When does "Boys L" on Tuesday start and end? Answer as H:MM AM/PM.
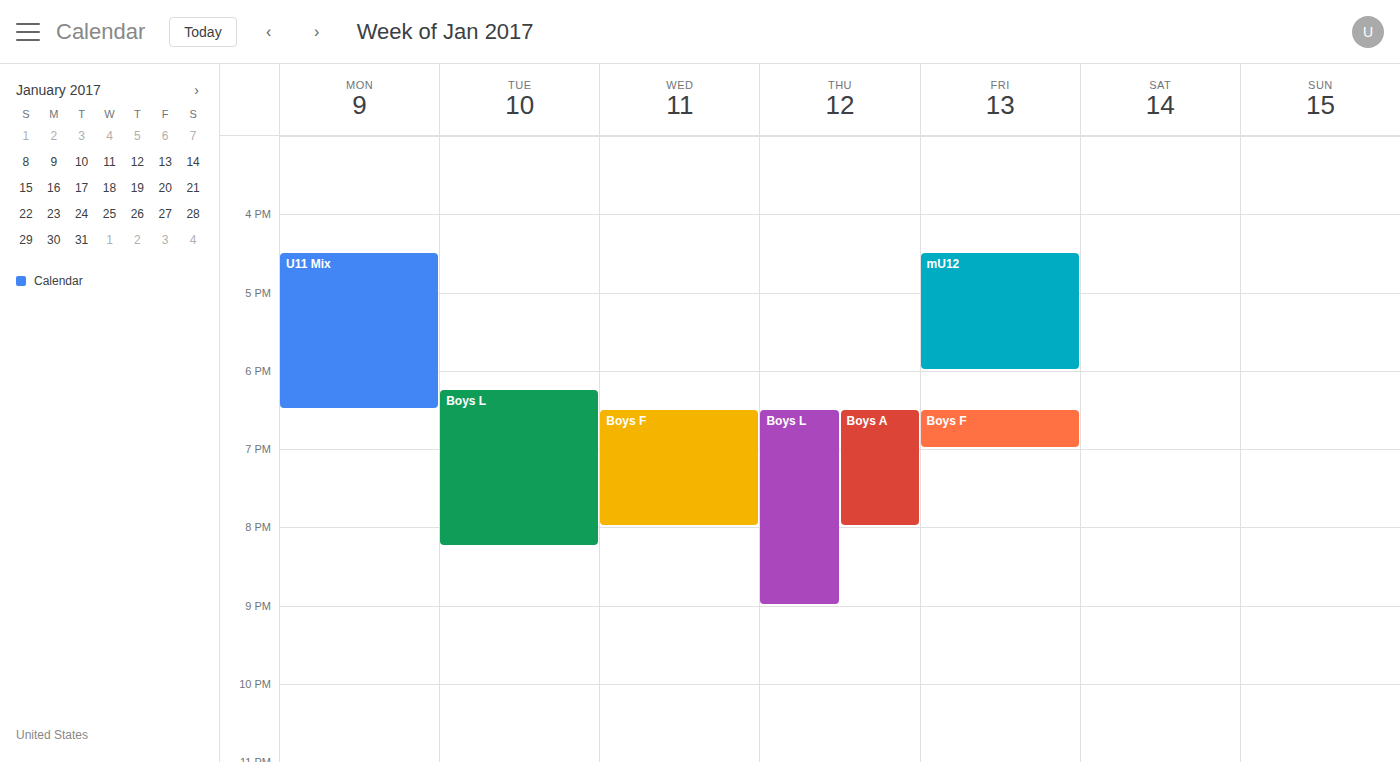
6:15 PM to 8:15 PM